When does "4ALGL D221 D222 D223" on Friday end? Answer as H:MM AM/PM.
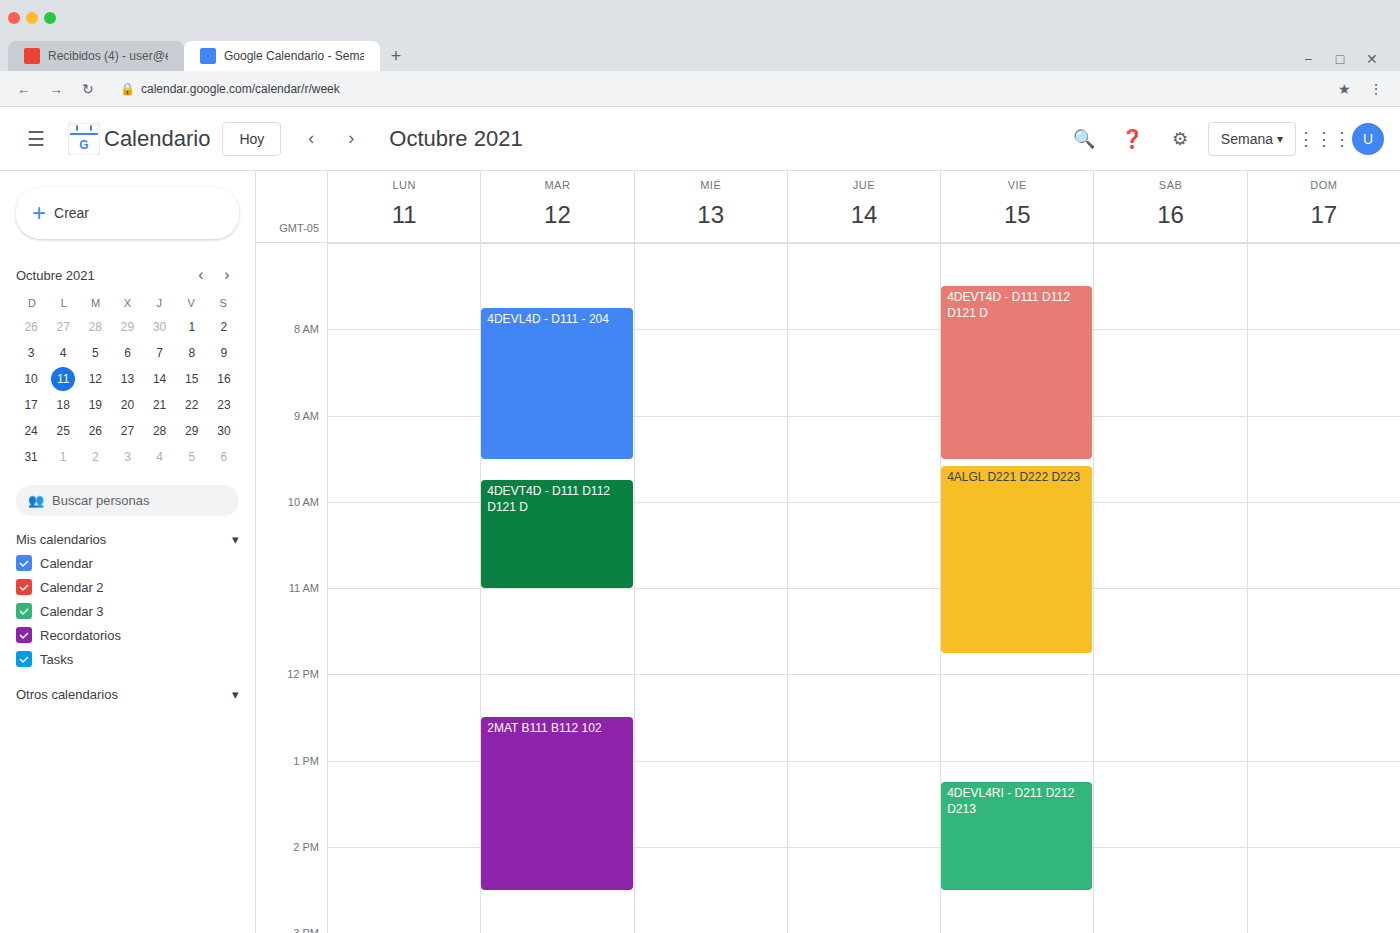
11:45 AM